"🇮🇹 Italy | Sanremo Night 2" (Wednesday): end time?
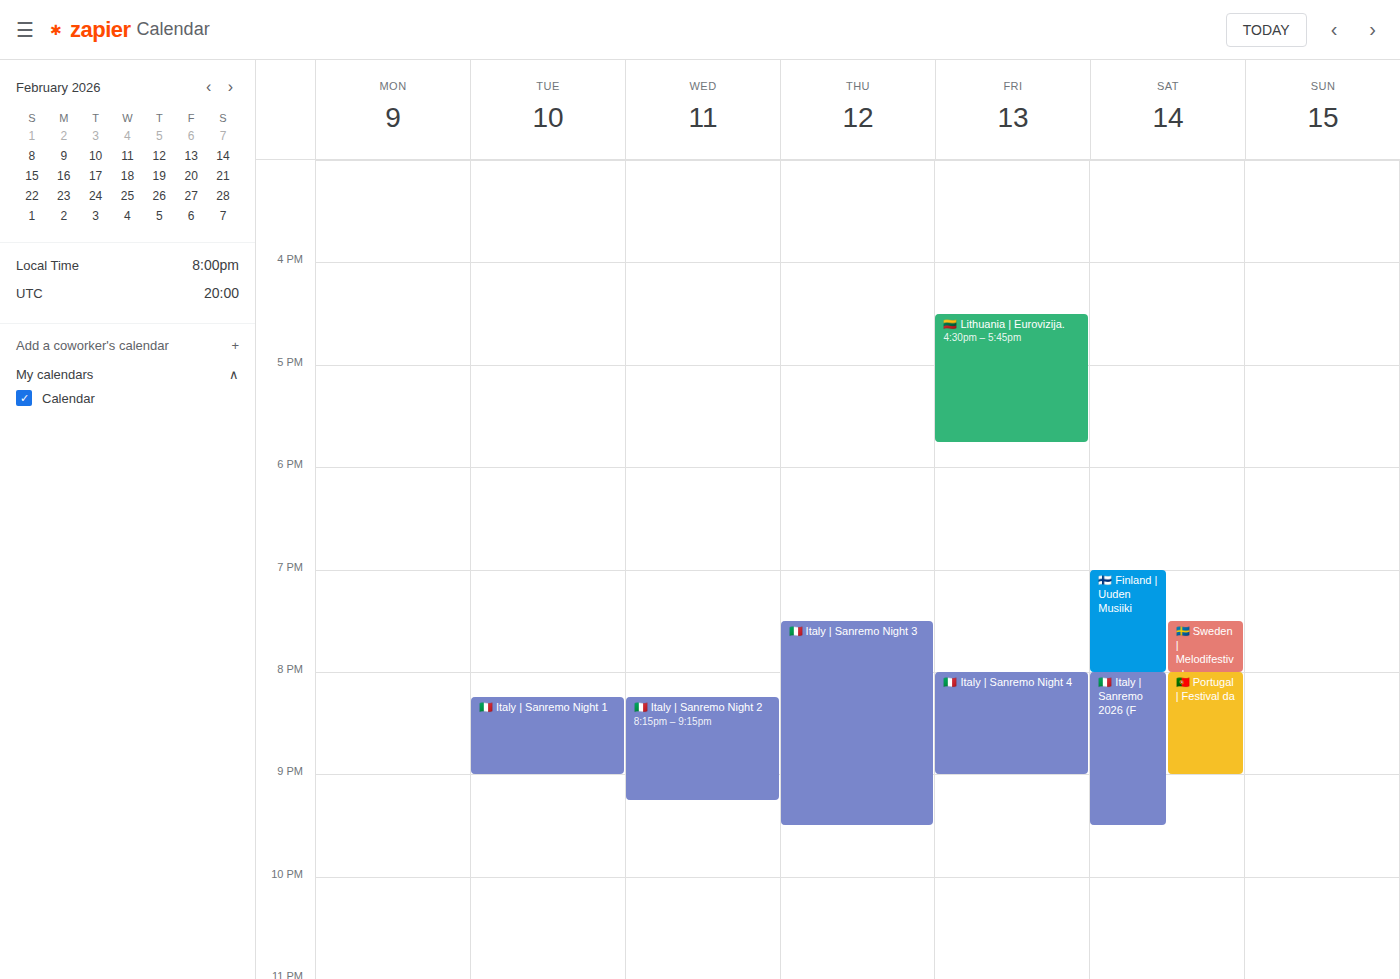
21:15